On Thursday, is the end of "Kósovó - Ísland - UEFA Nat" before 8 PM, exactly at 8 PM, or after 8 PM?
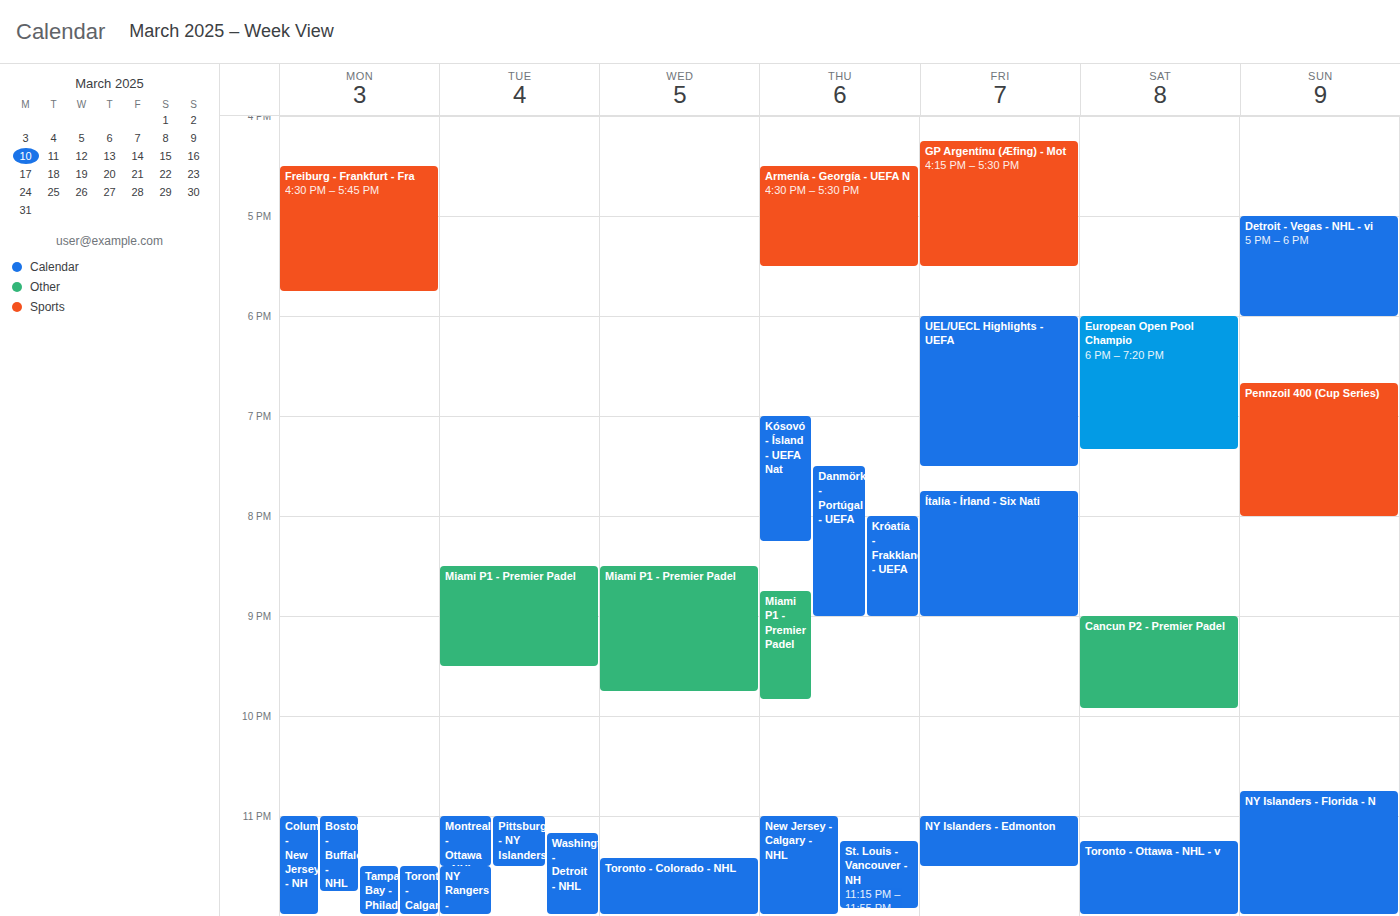
8:15 PM -- after 8 PM, 15 minutes below the 8 PM line.